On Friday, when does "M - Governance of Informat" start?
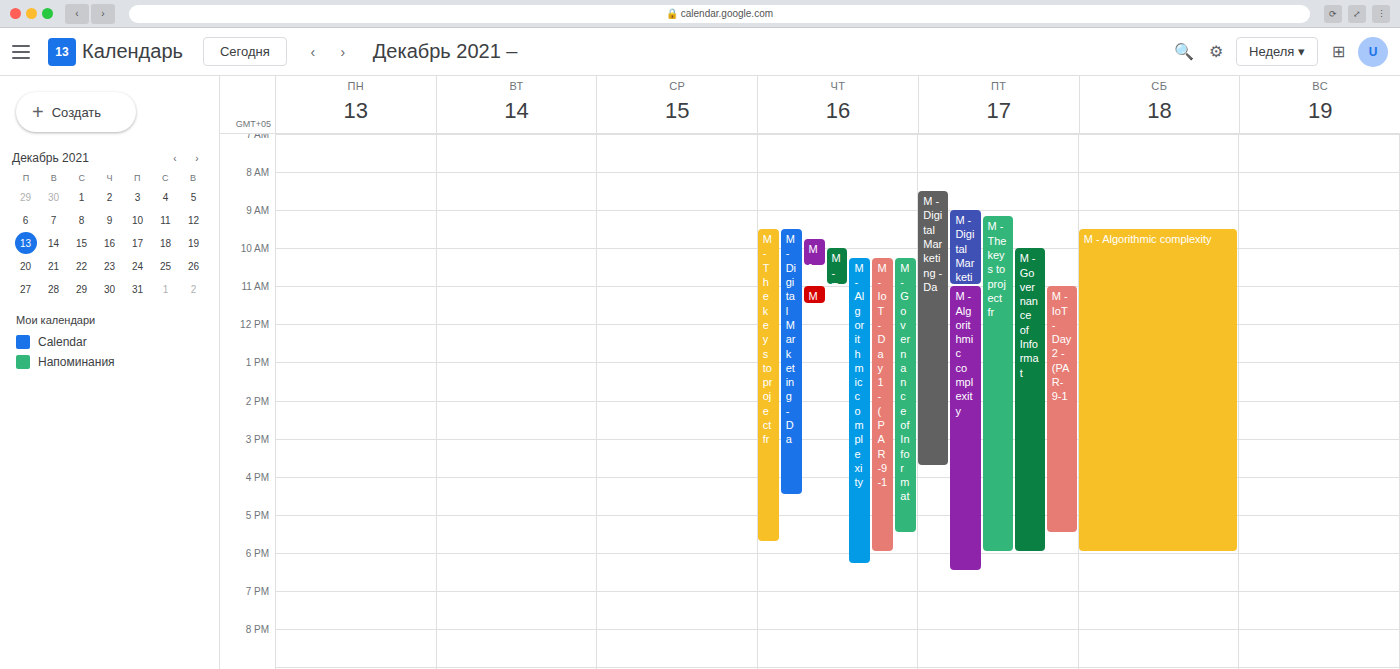
10:00 AM